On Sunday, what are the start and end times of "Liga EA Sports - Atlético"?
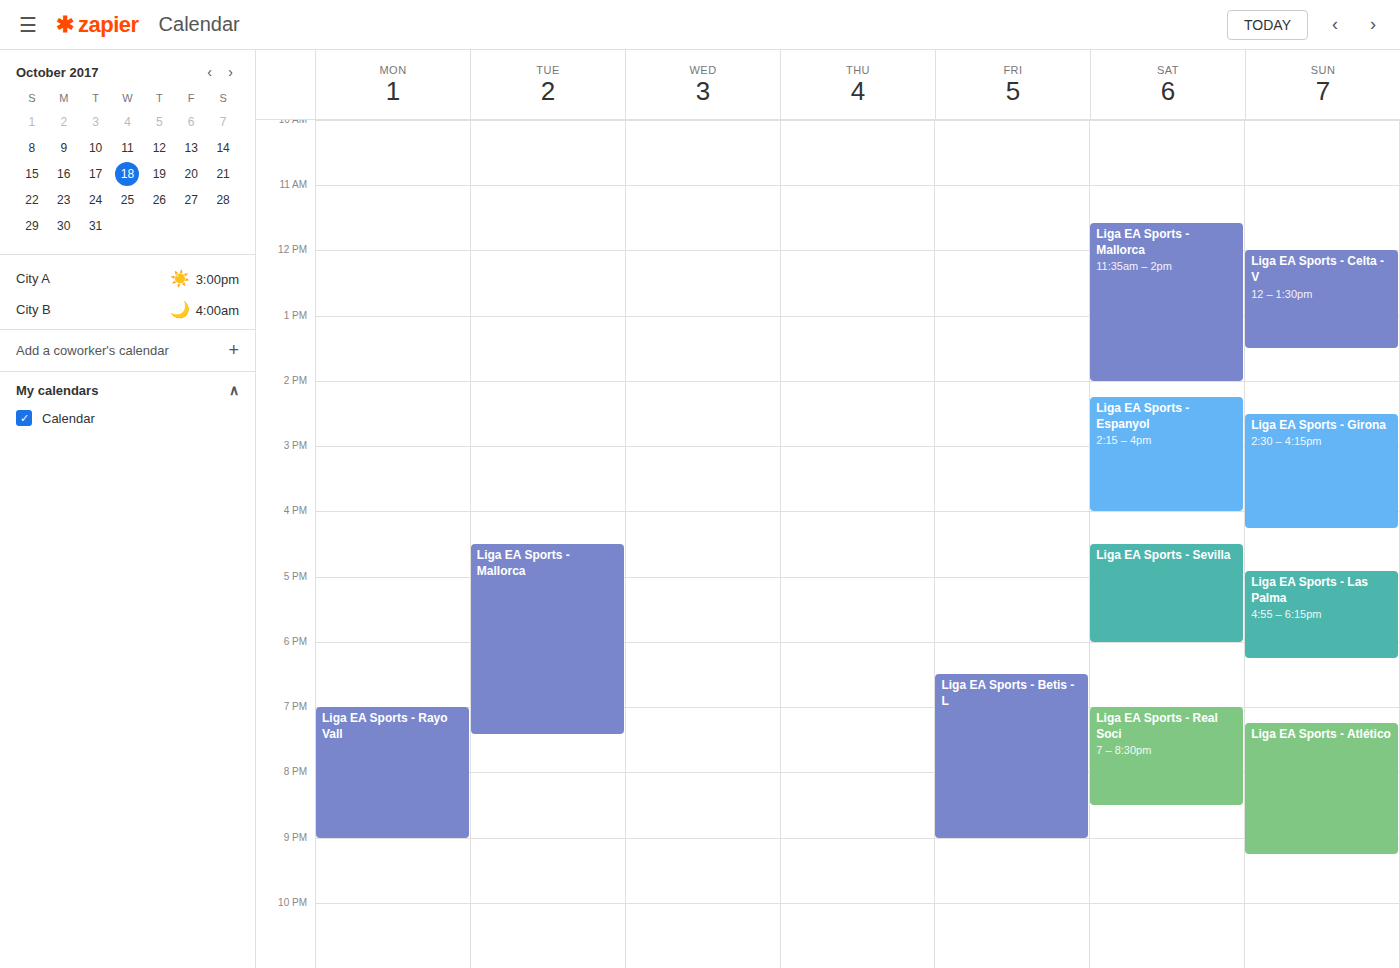
7:15 PM to 9:15 PM